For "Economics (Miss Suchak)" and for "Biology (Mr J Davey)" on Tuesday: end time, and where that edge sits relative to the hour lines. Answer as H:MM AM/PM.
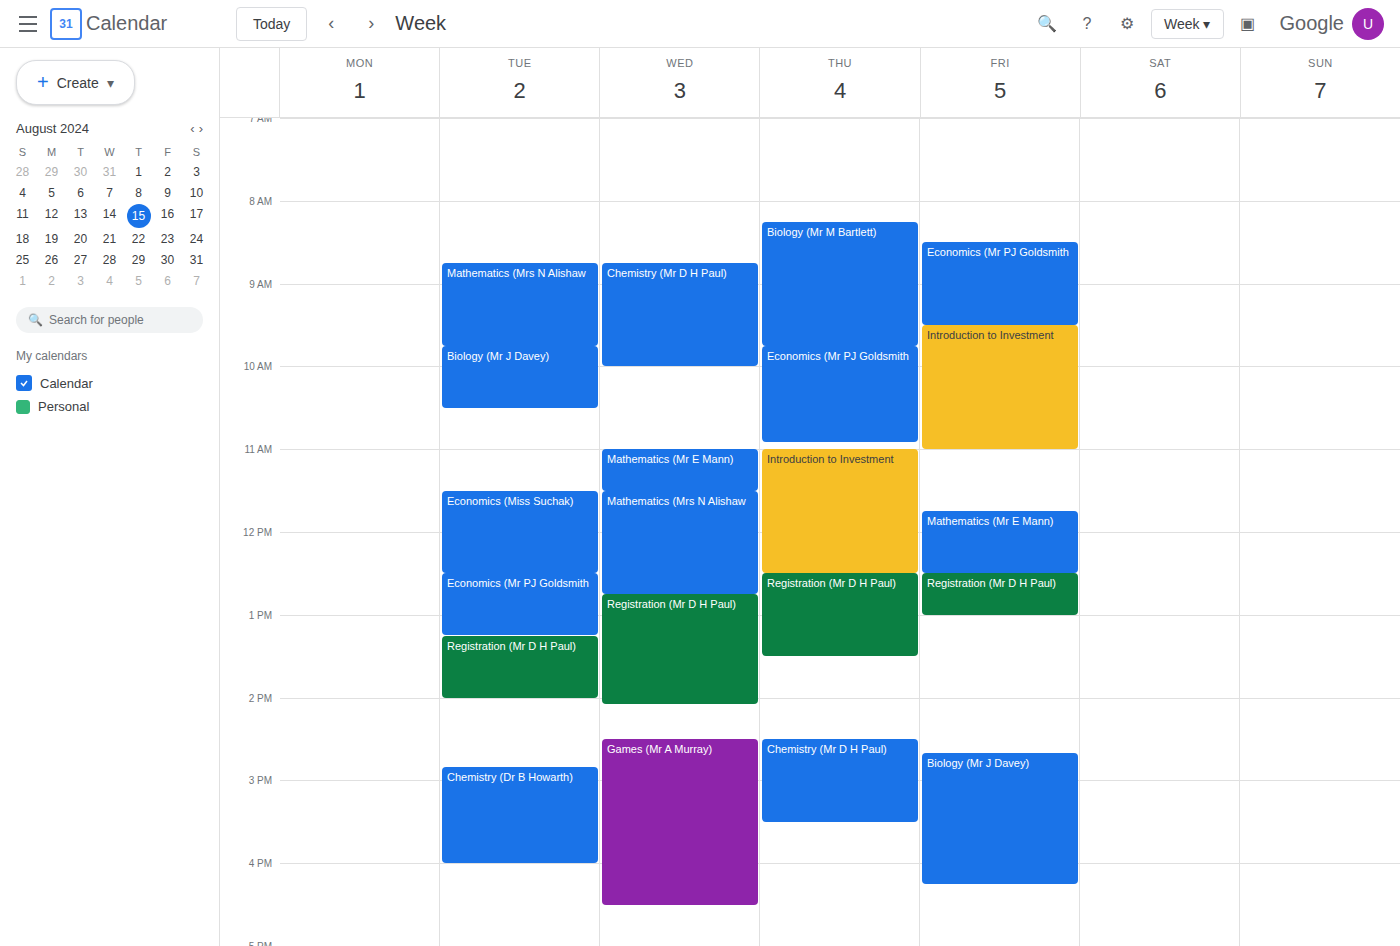
"Economics (Miss Suchak)": 12:30 PM, halfway between the 12 PM and 1 PM lines. "Biology (Mr J Davey)": 10:30 AM, halfway between the 10 AM and 11 AM lines.